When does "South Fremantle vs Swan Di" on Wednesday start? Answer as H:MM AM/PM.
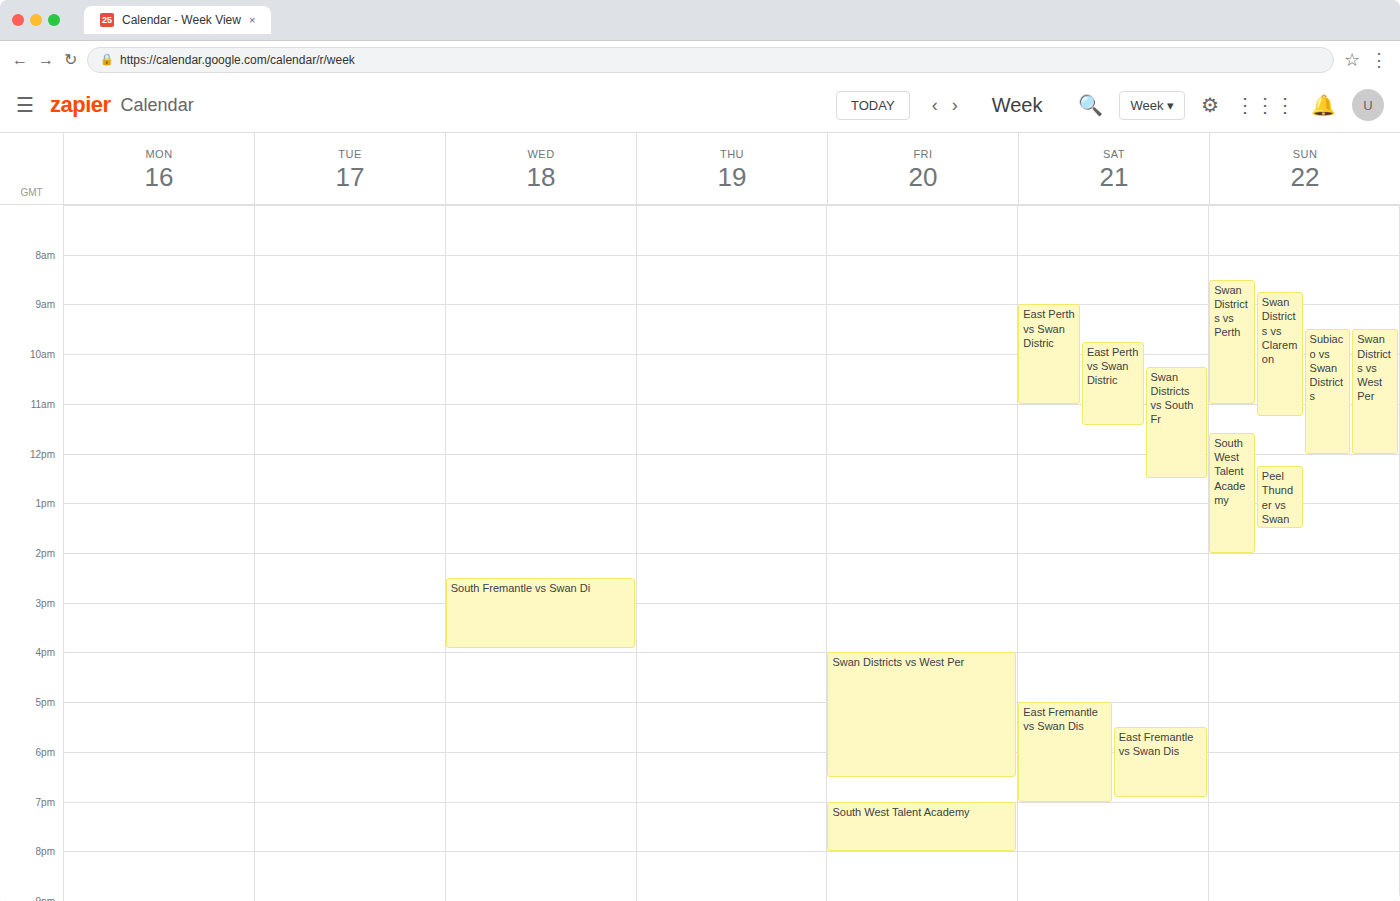
2:30 PM